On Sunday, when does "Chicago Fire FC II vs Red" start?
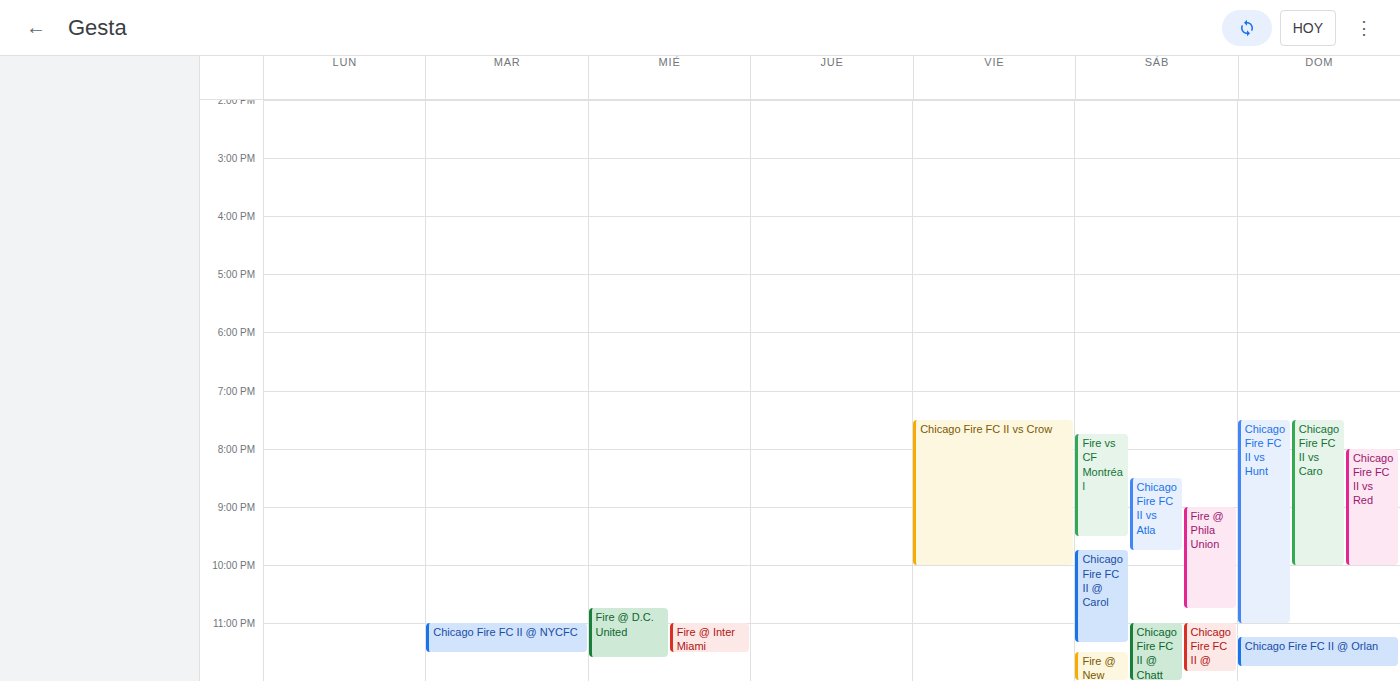
8:00 PM